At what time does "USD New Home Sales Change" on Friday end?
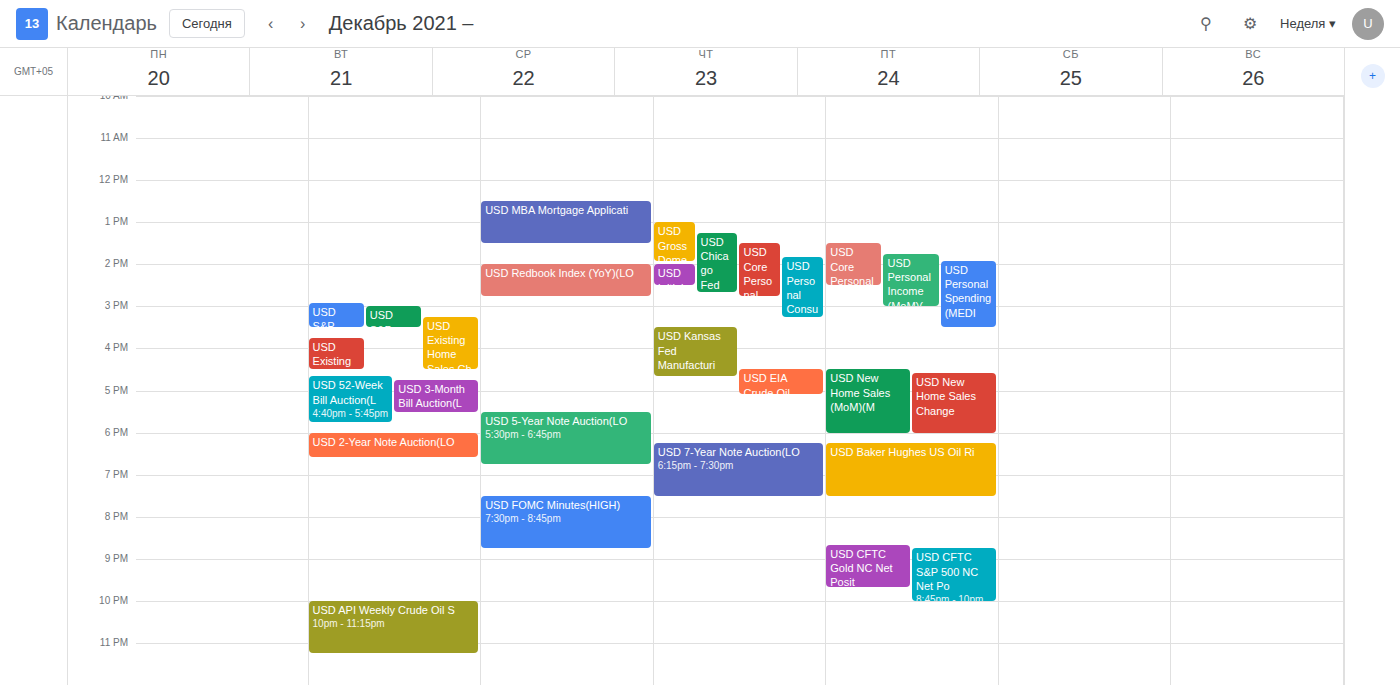
6:00 PM